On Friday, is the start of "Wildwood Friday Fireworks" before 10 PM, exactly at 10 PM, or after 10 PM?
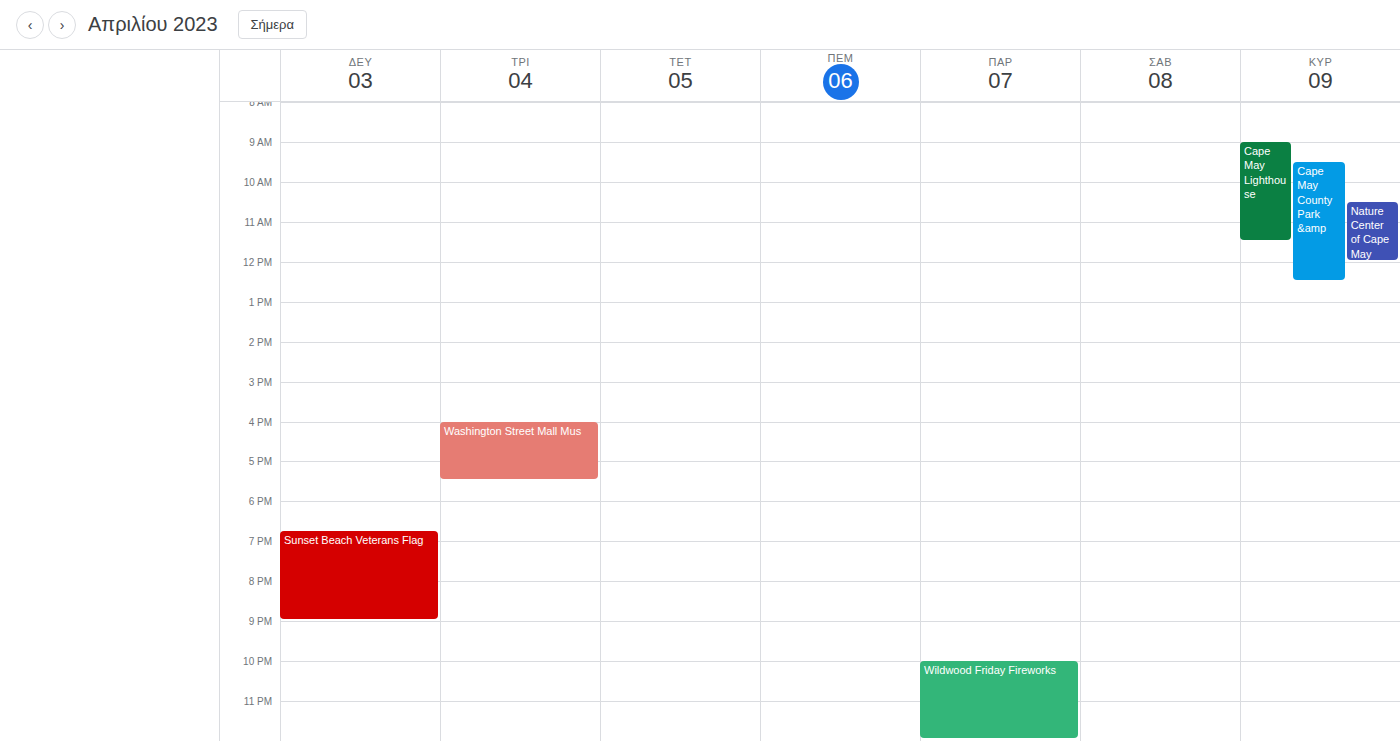
10:00 PM -- exactly at 10 PM, on the 10 PM line.